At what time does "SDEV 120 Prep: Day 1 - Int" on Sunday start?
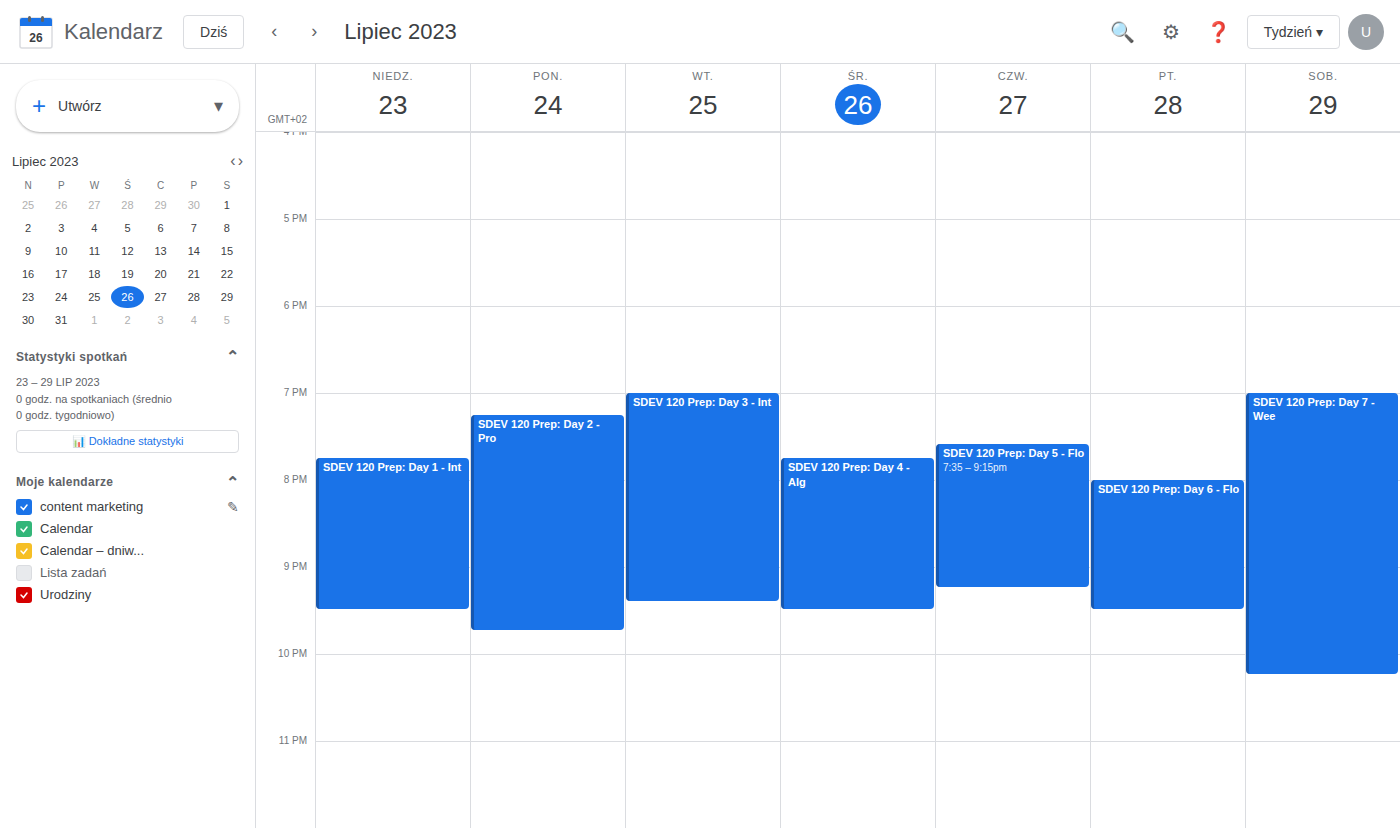
7:45 PM